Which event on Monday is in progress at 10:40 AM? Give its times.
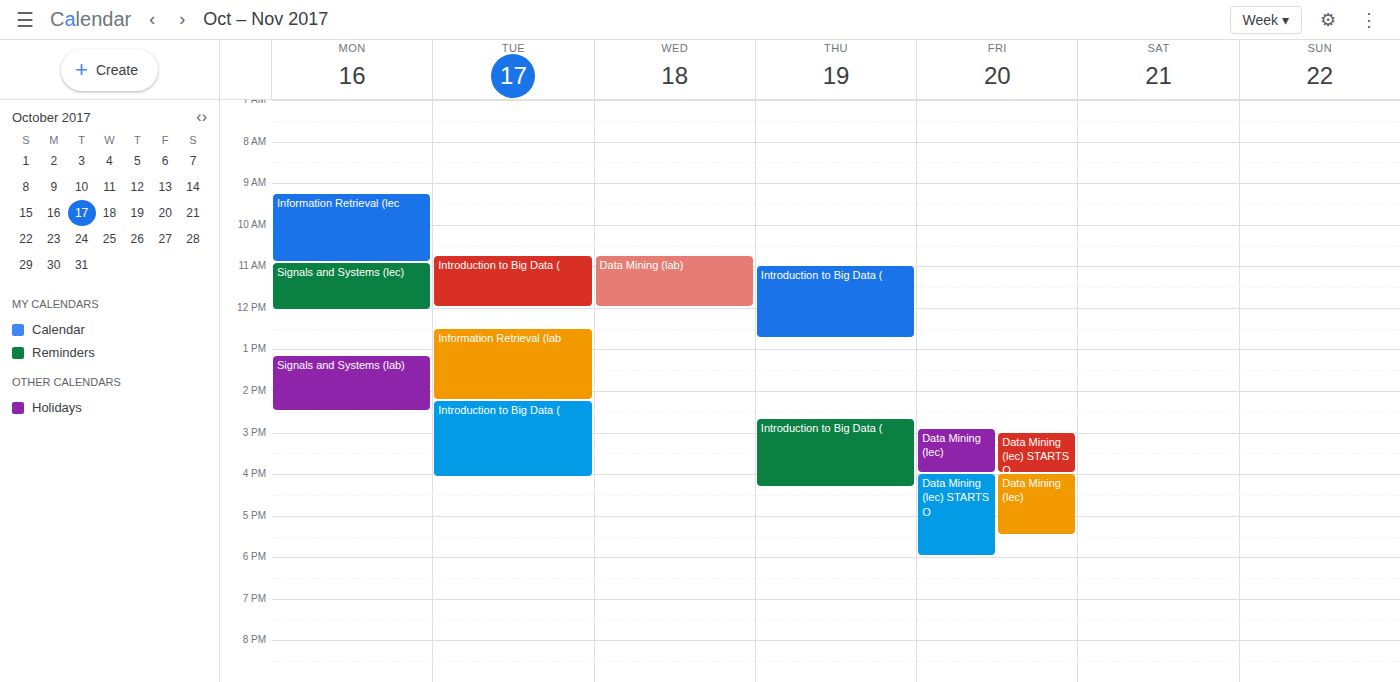
"Information Retrieval (lec", 9:15 AM to 10:55 AM